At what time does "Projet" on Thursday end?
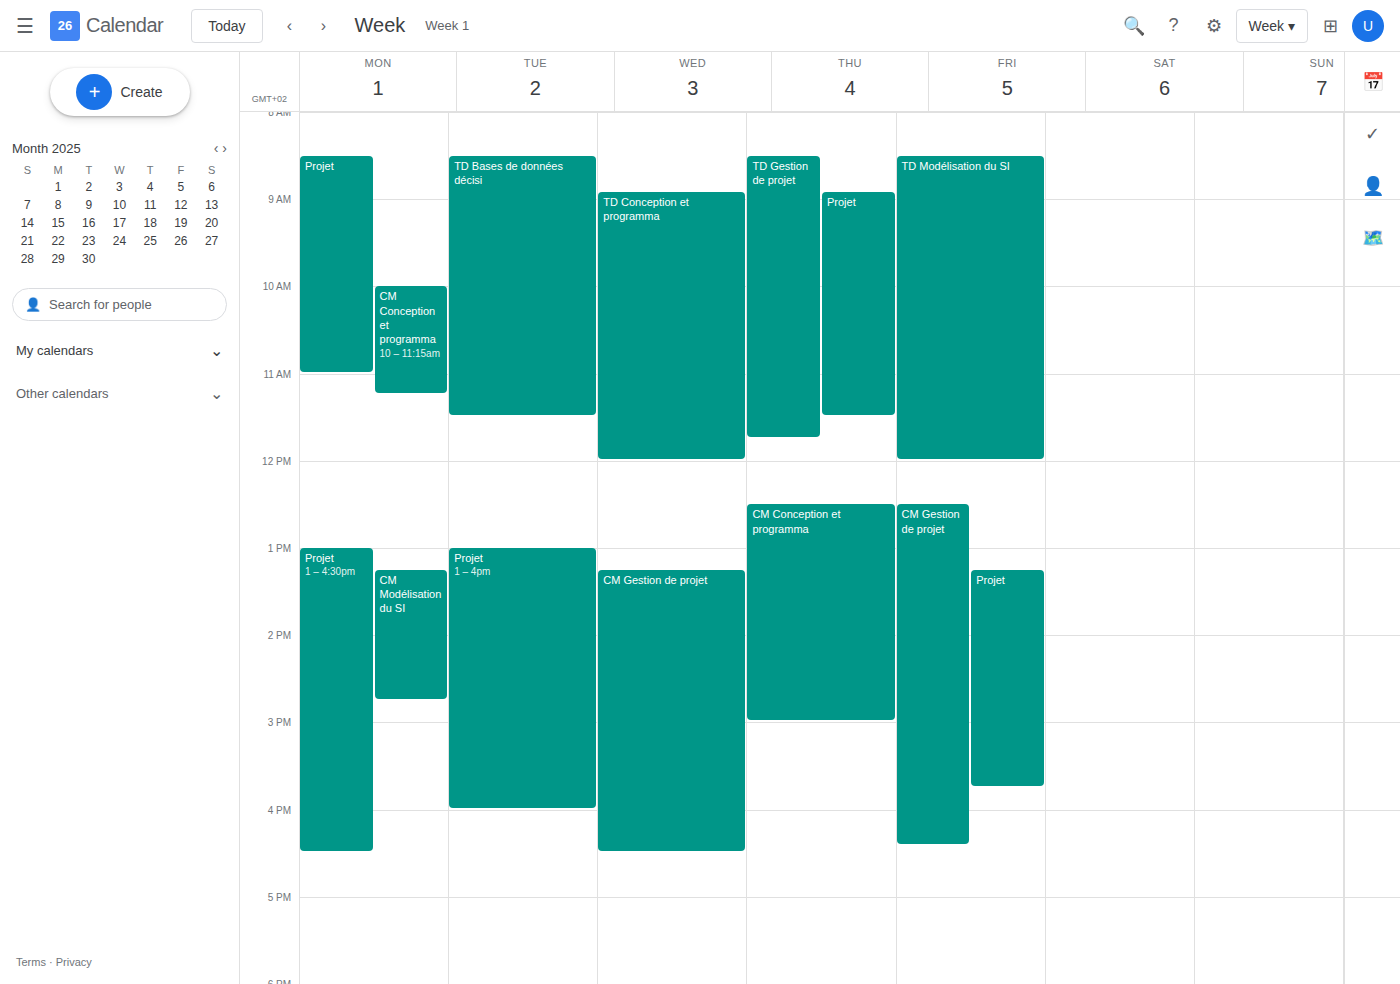
11:30